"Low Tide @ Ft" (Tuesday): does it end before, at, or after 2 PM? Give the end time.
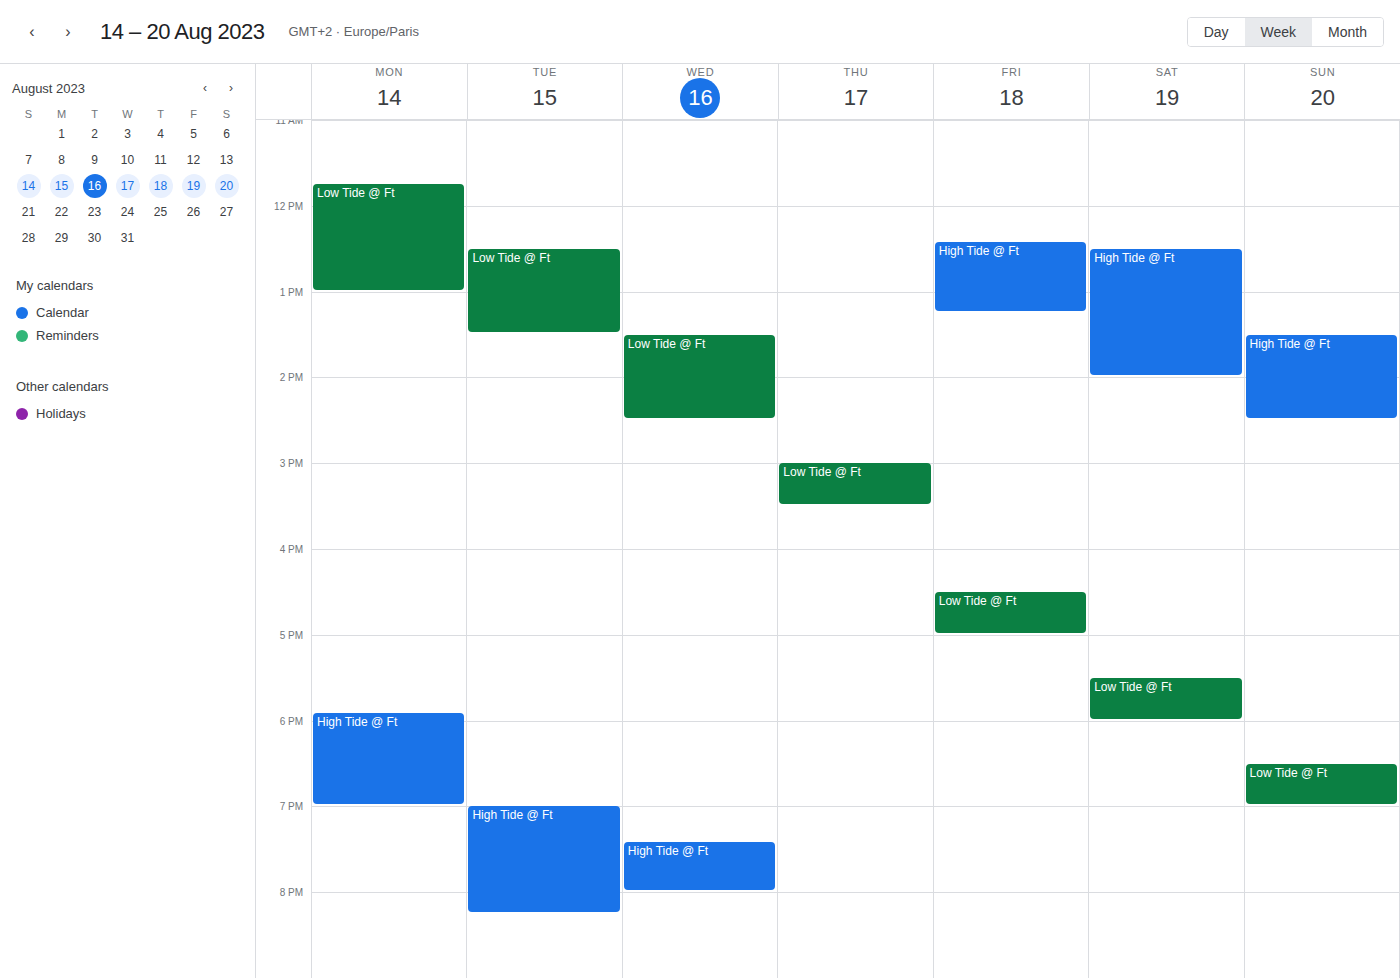
1:30 PM -- before 2 PM, 30 minutes above the 2 PM line.